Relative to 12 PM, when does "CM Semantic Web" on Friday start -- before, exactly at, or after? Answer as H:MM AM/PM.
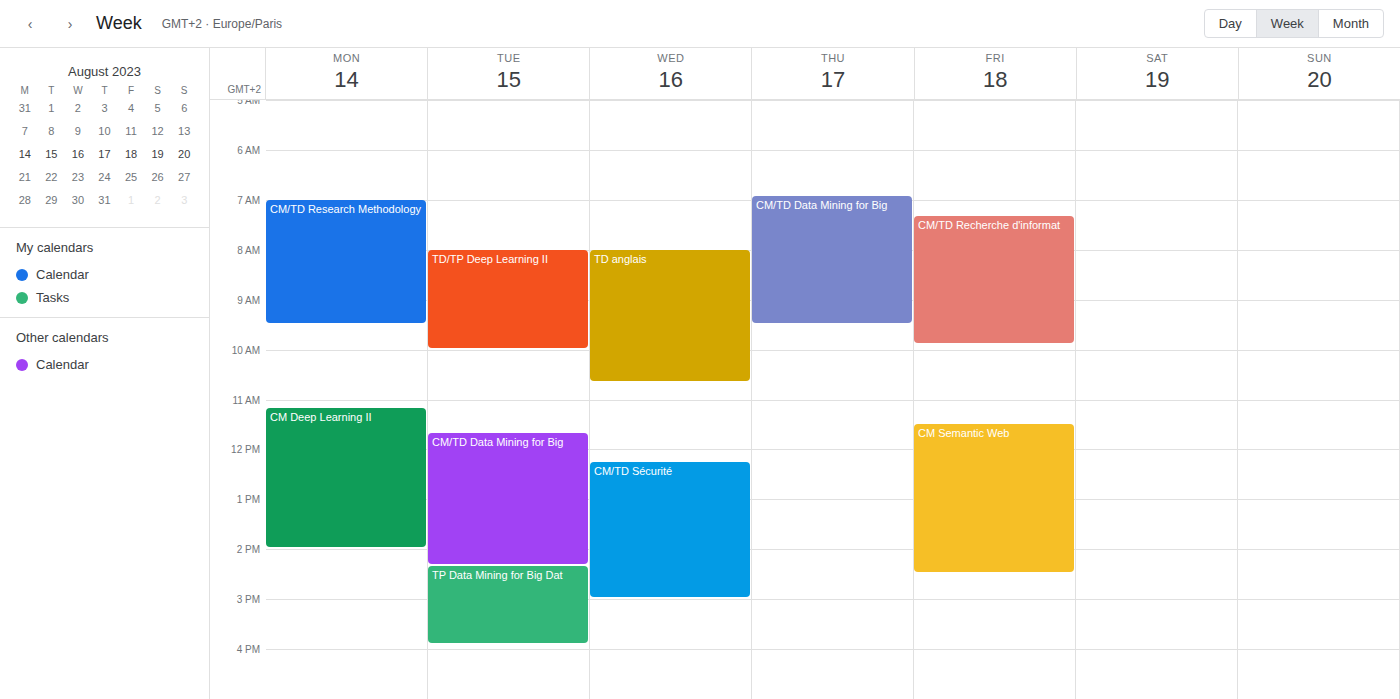
11:30 AM -- before 12 PM, 30 minutes above the 12 PM line.